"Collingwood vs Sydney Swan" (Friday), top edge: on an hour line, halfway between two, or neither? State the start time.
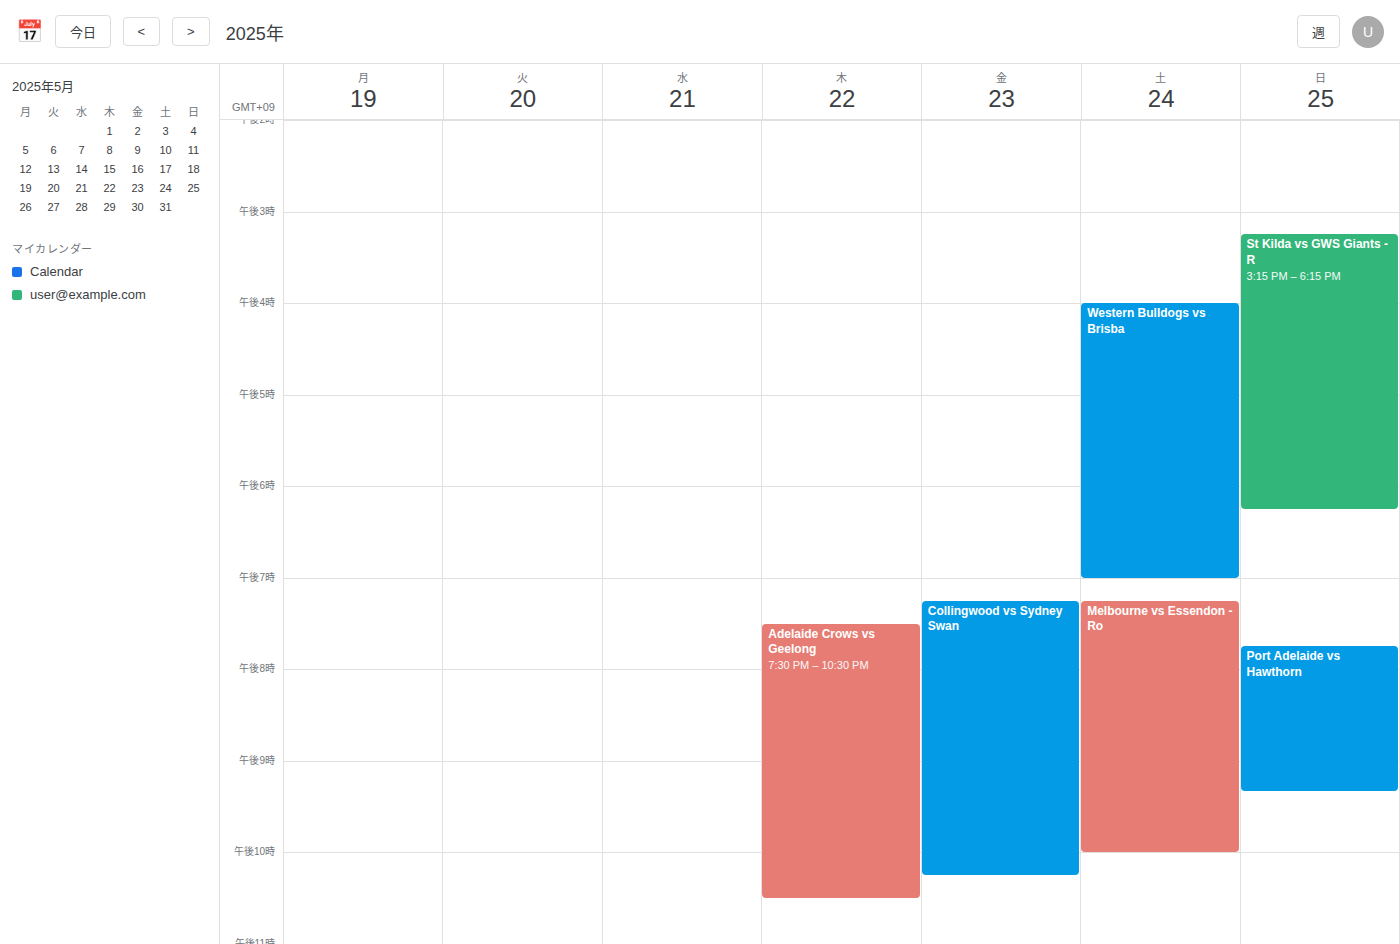
7:15 PM -- neither: a quarter of the way from the 7 PM line to the 8 PM line.